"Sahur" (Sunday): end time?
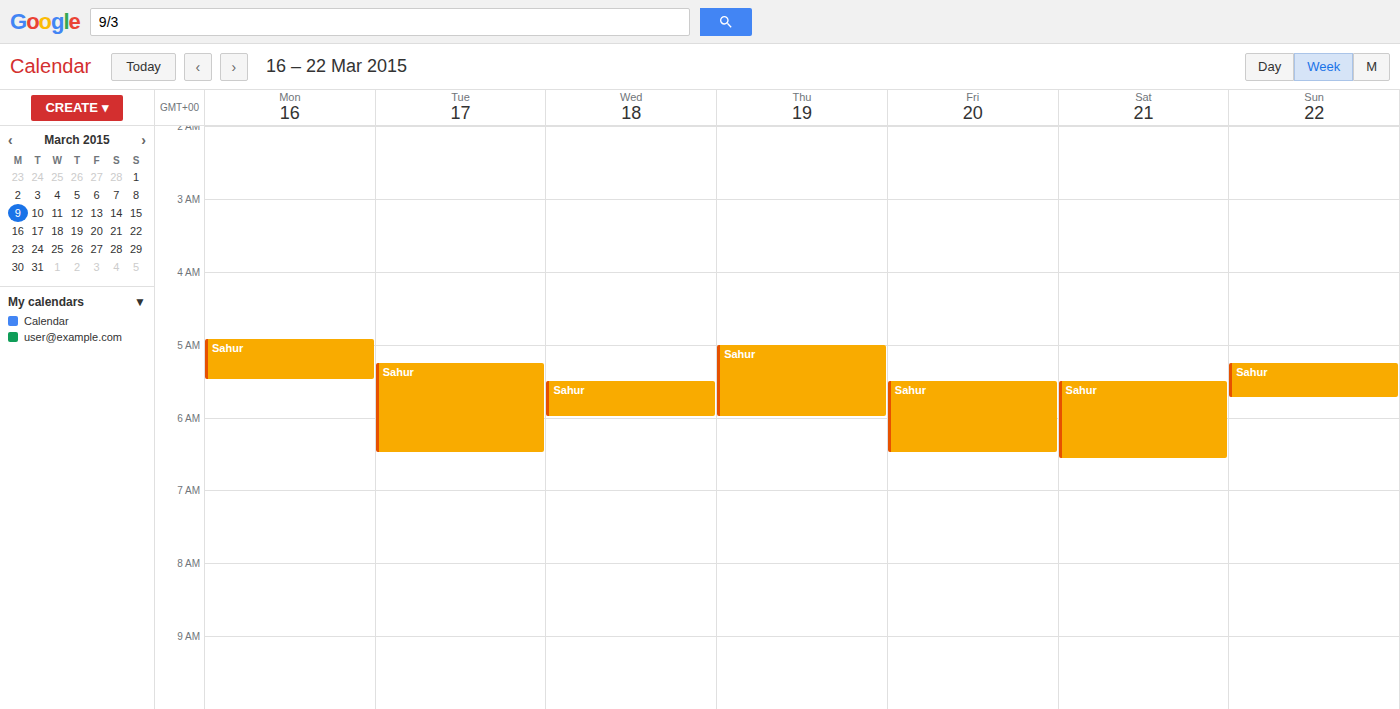
05:45